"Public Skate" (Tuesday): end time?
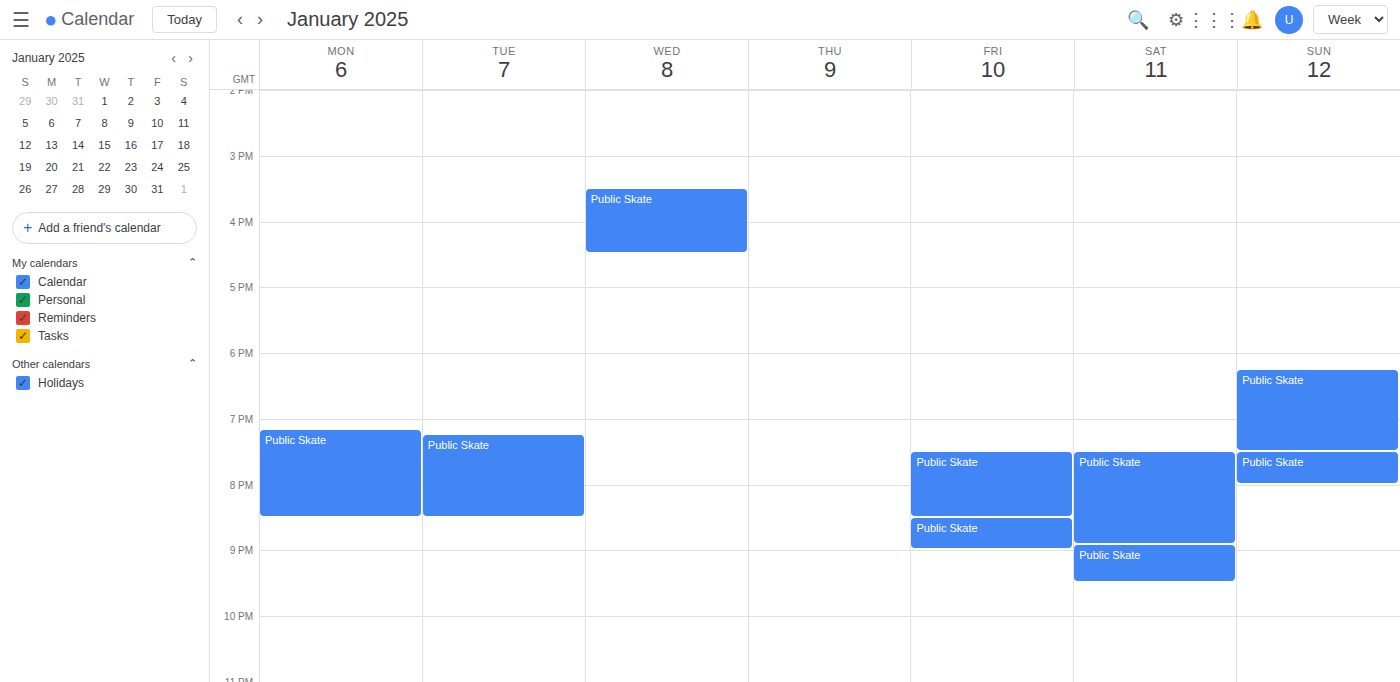
8:30 PM